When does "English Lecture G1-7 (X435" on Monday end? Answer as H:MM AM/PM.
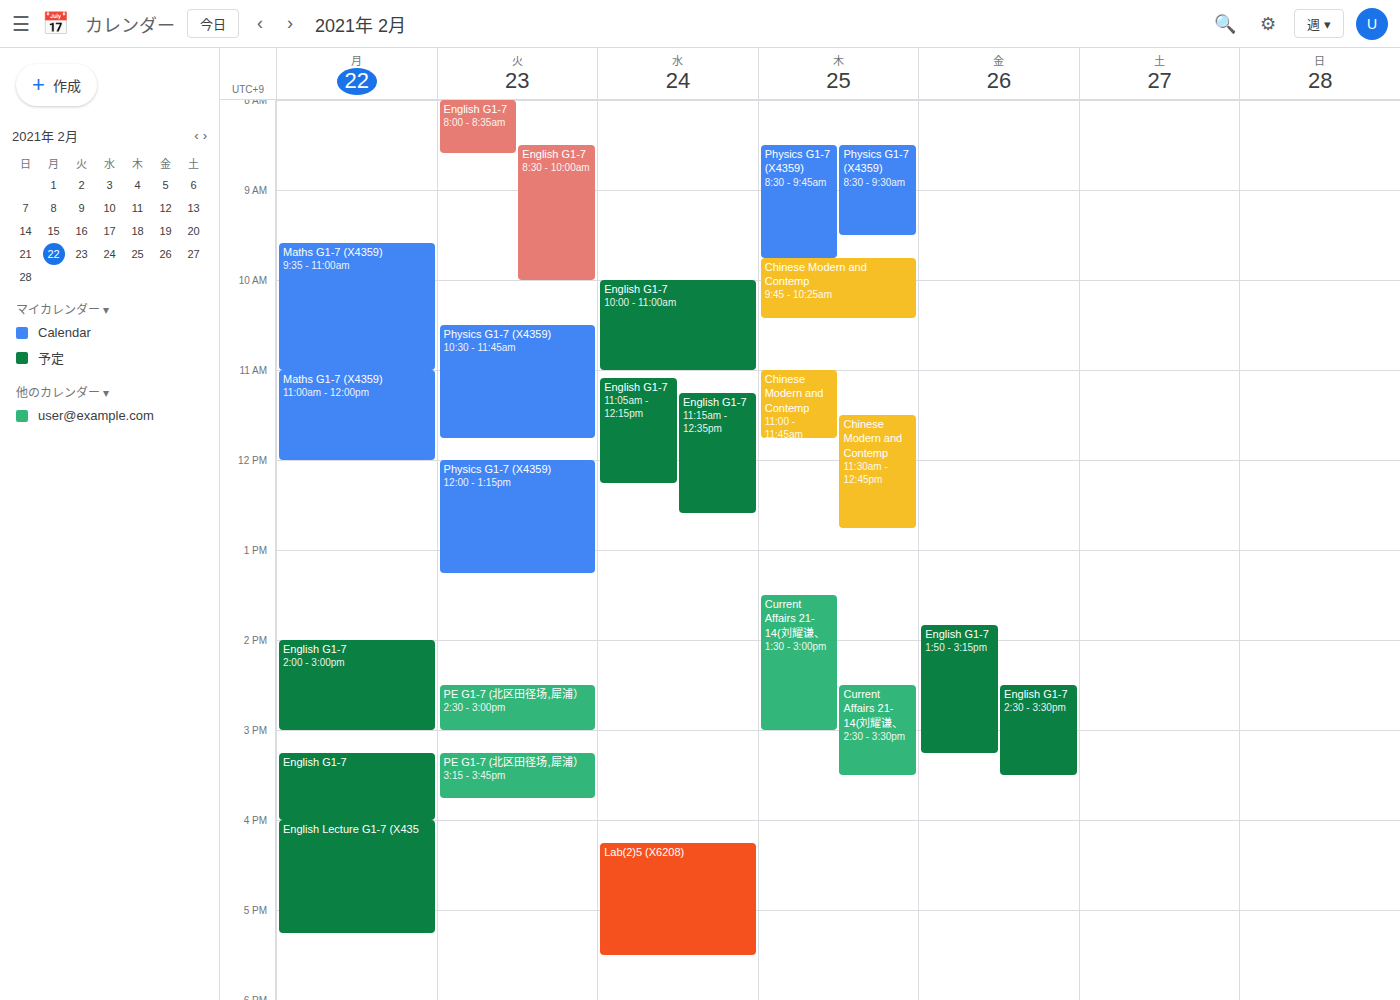
5:15 PM